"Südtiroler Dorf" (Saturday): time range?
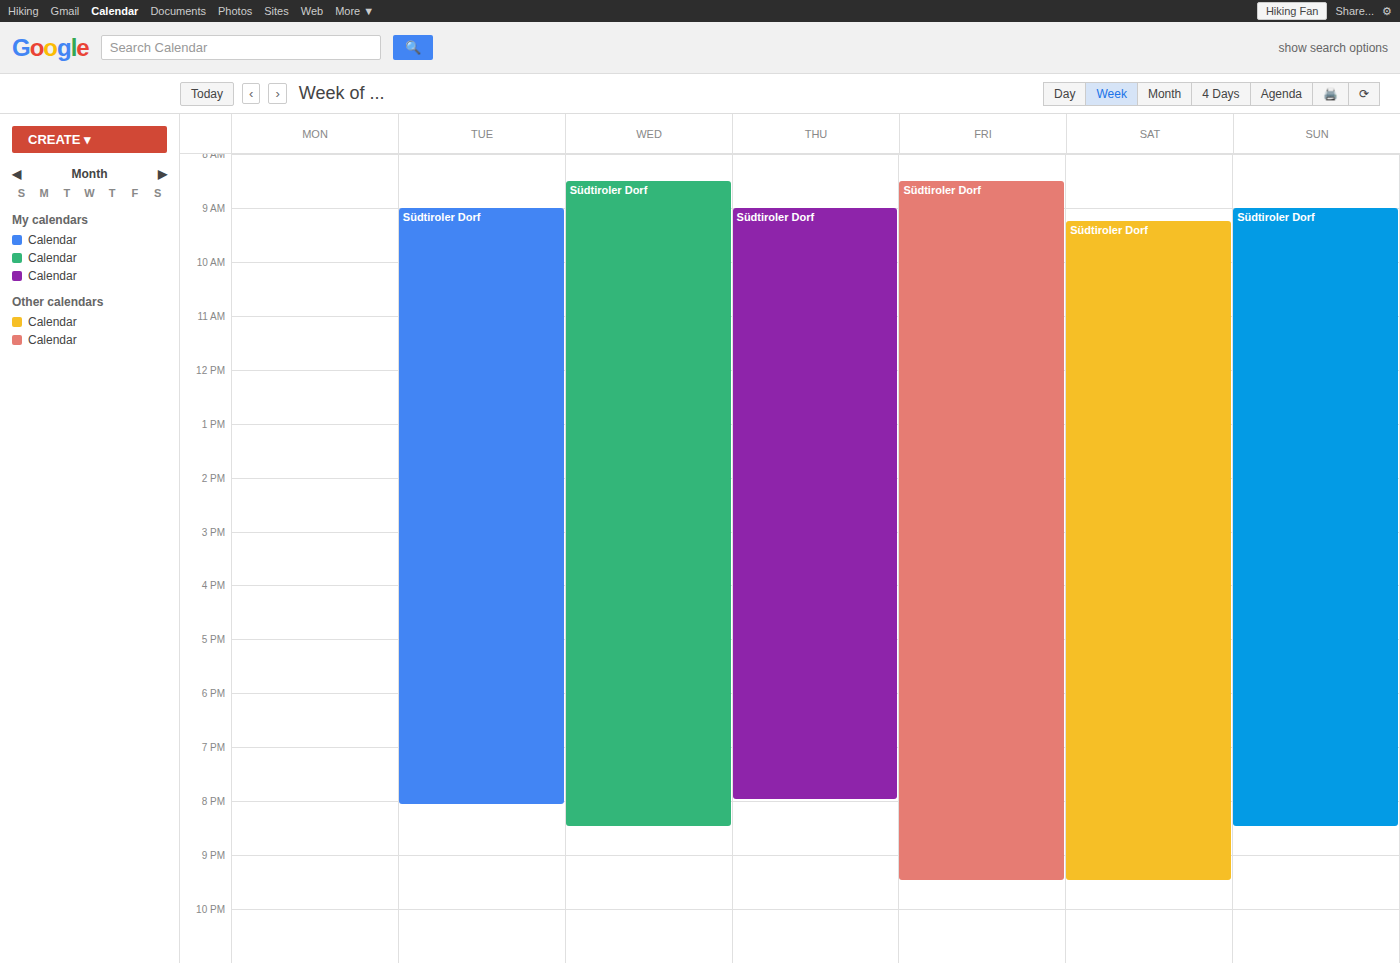
9:15 AM to 9:30 PM